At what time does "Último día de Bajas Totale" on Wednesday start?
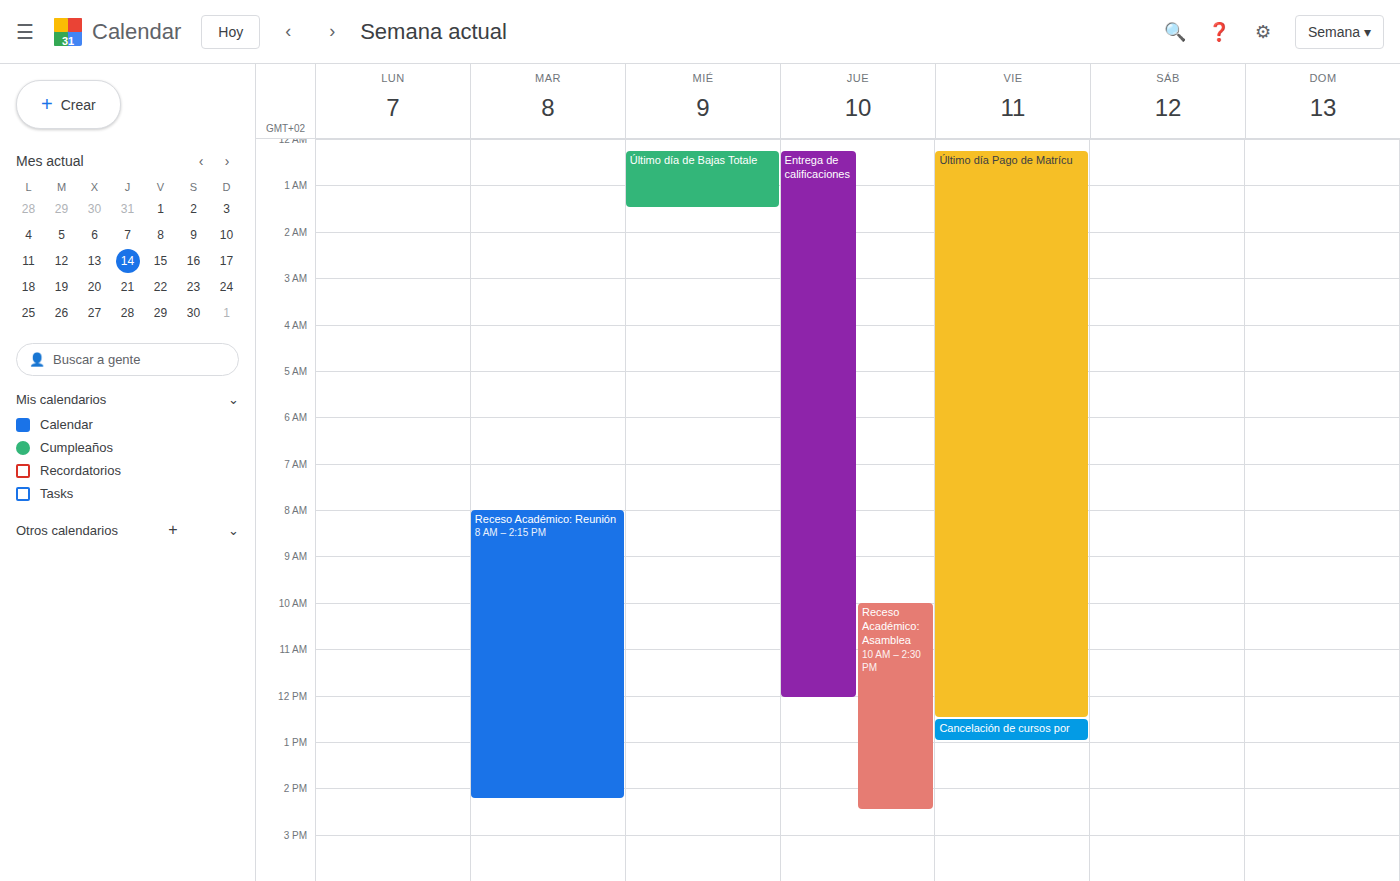
12:15 AM